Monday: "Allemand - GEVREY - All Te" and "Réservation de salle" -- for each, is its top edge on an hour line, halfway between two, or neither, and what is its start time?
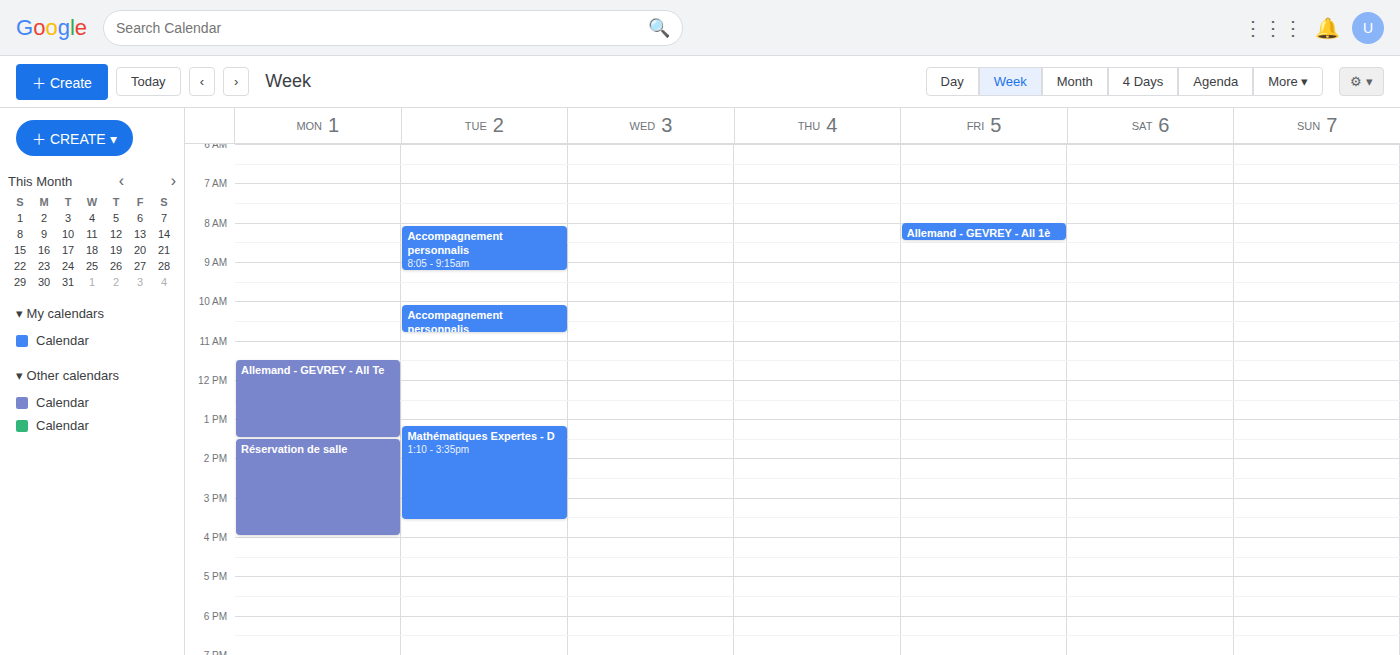
"Allemand - GEVREY - All Te": 11:30, halfway between the 11:00 and 12:00 lines. "Réservation de salle": 13:30, halfway between the 13:00 and 14:00 lines.